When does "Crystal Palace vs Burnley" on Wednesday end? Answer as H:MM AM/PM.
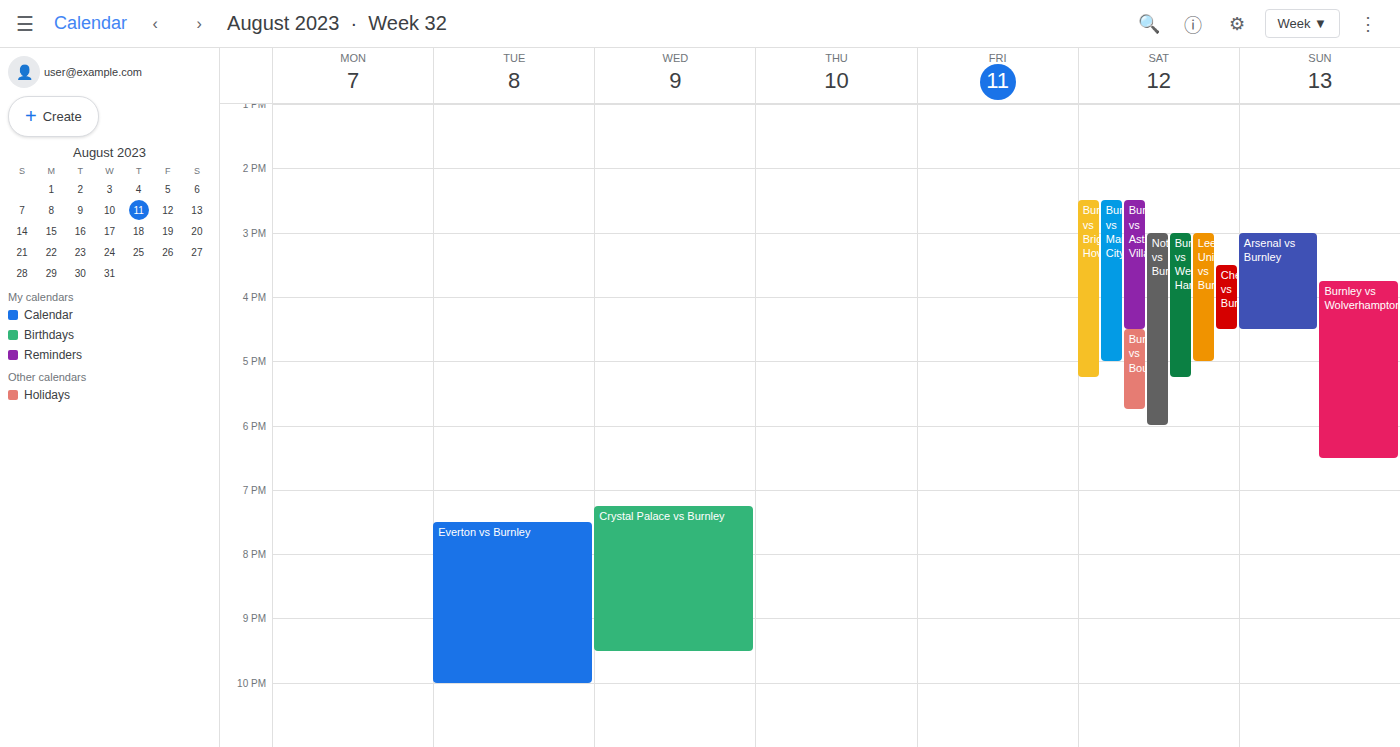
9:30 PM